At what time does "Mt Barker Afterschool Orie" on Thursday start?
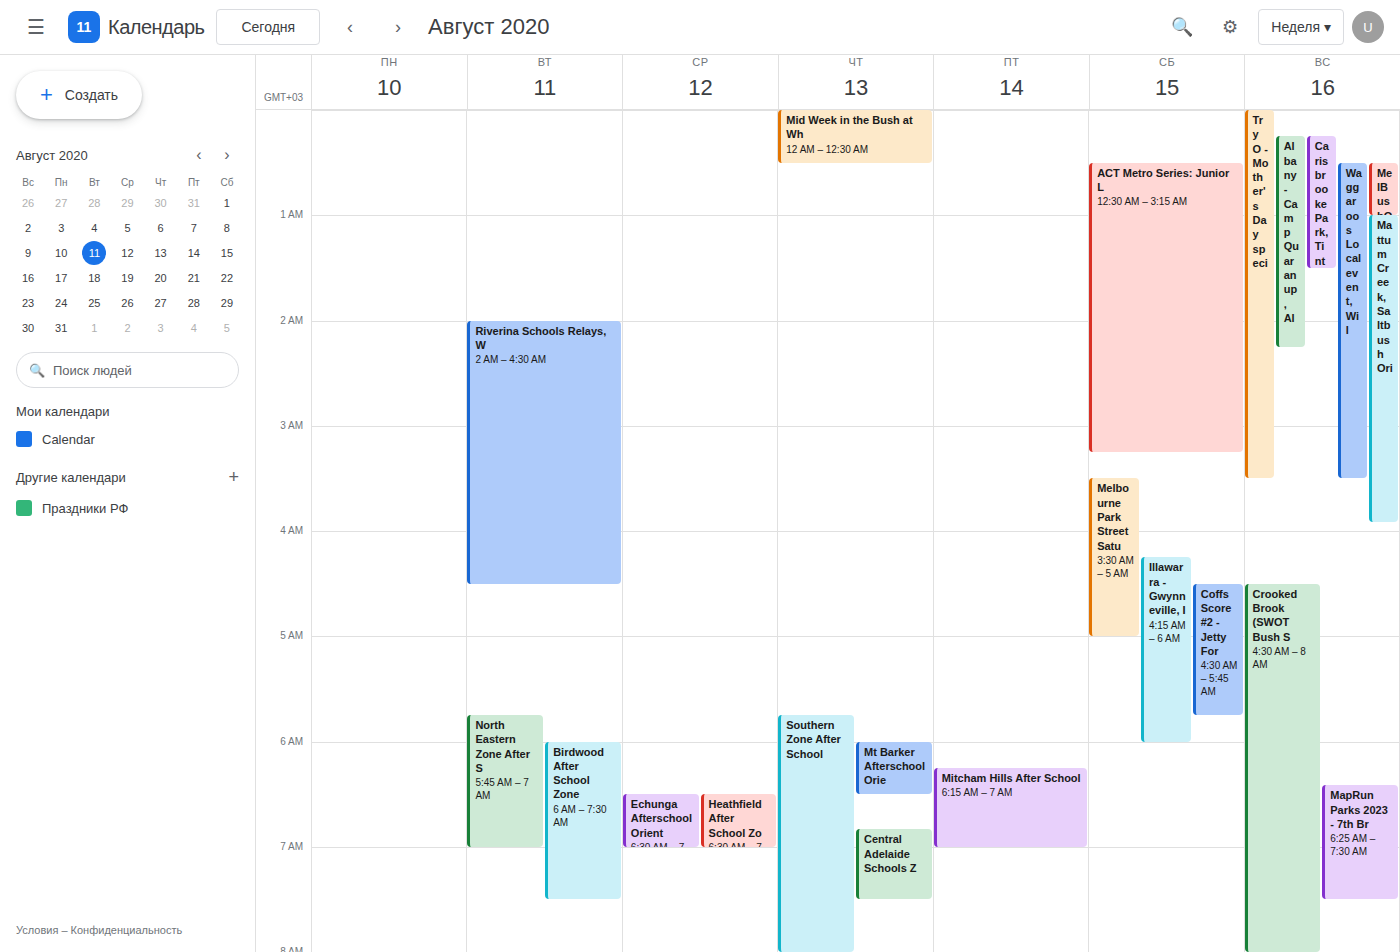
6:00 AM